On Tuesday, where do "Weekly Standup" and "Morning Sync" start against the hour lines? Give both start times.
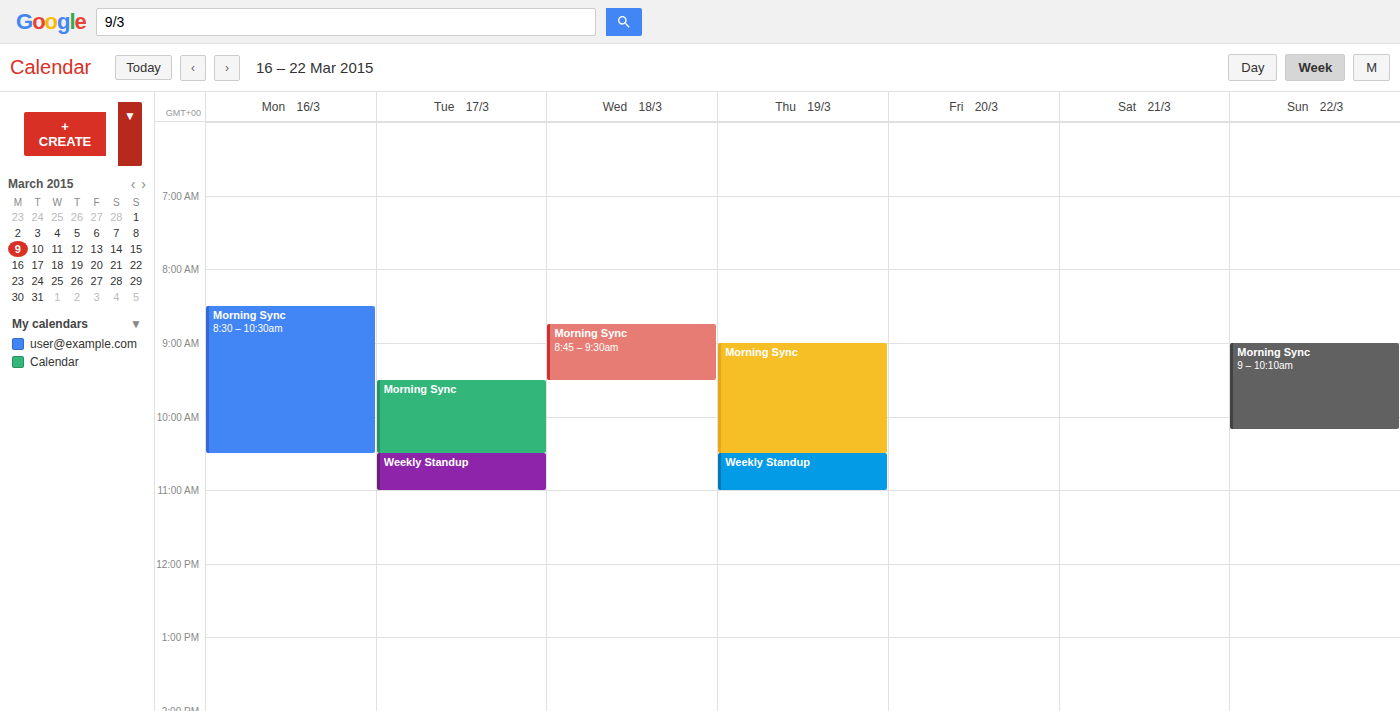
"Weekly Standup": 10:30, halfway between the 10:00 and 11:00 lines. "Morning Sync": 09:30, halfway between the 09:00 and 10:00 lines.